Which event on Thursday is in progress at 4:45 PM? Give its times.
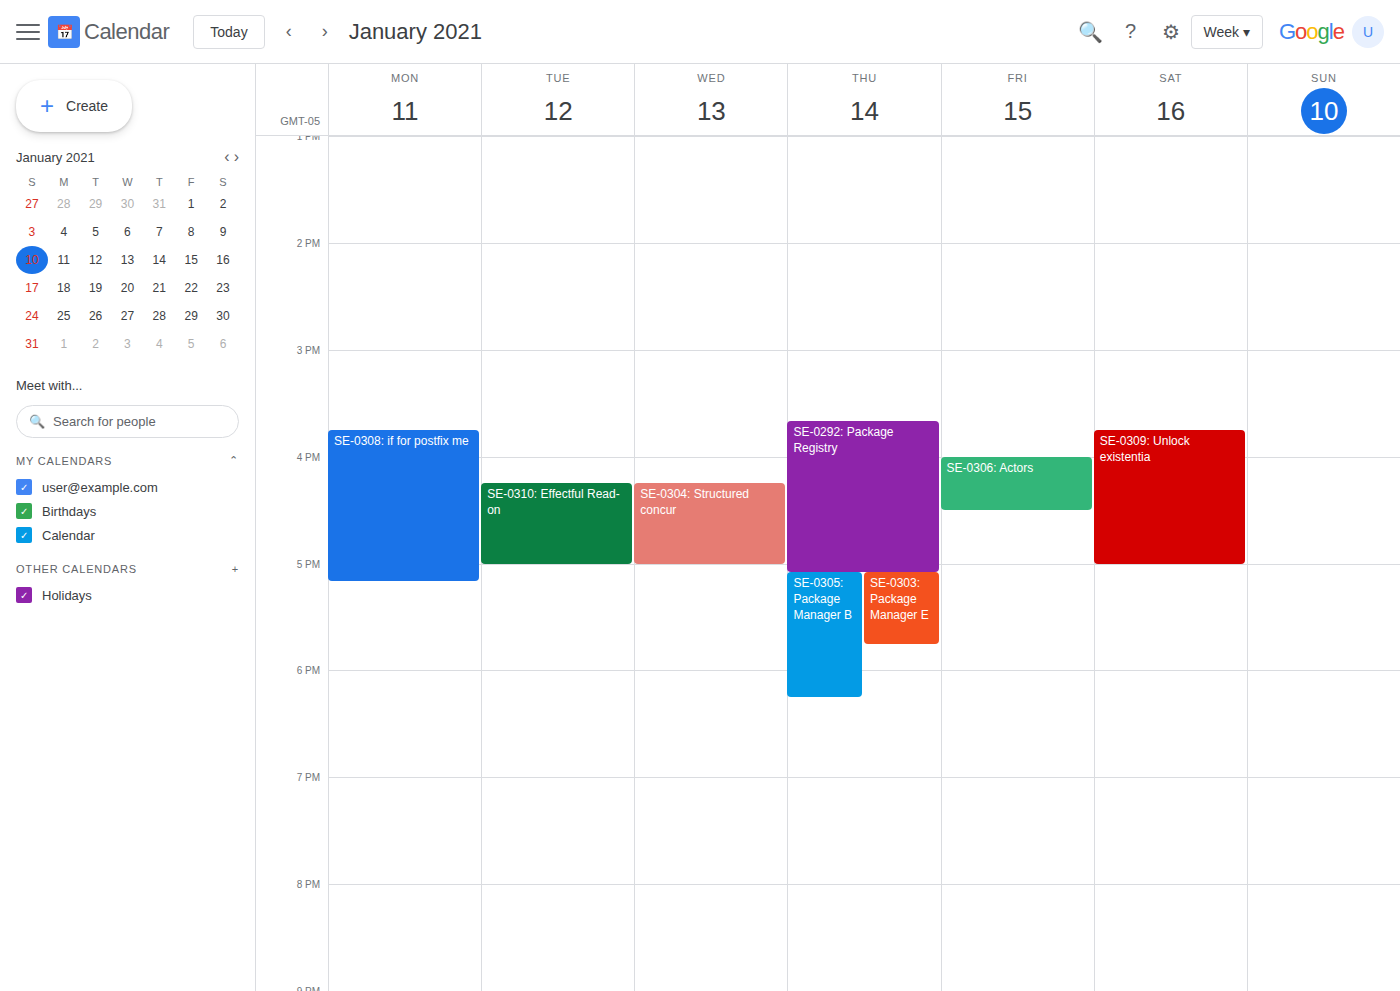
"SE-0292: Package Registry", 3:40 PM to 5:05 PM